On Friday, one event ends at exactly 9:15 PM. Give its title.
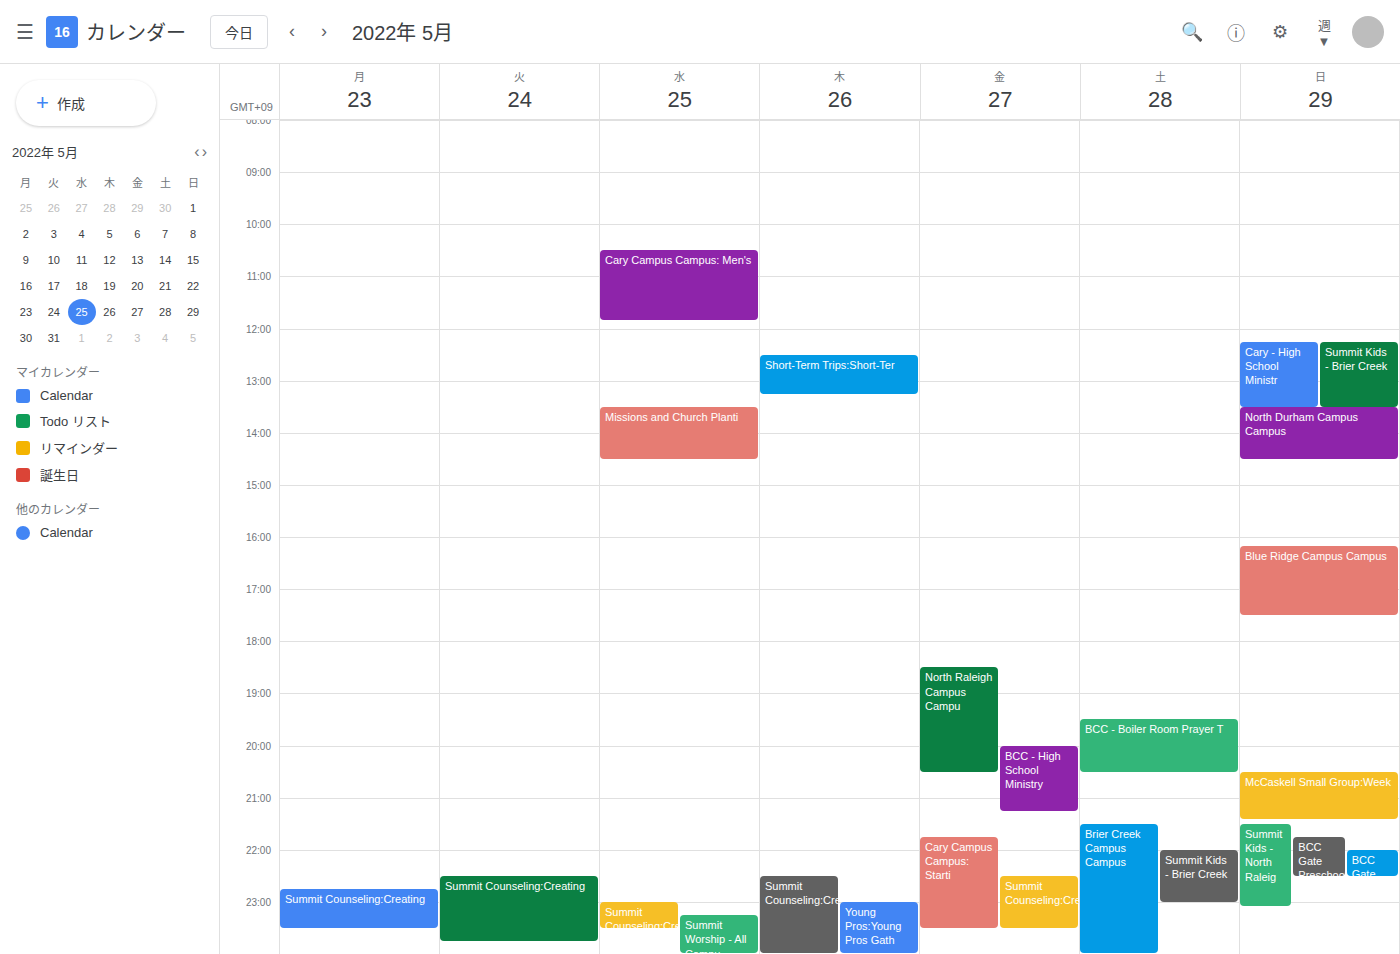
"BCC - High School Ministry"